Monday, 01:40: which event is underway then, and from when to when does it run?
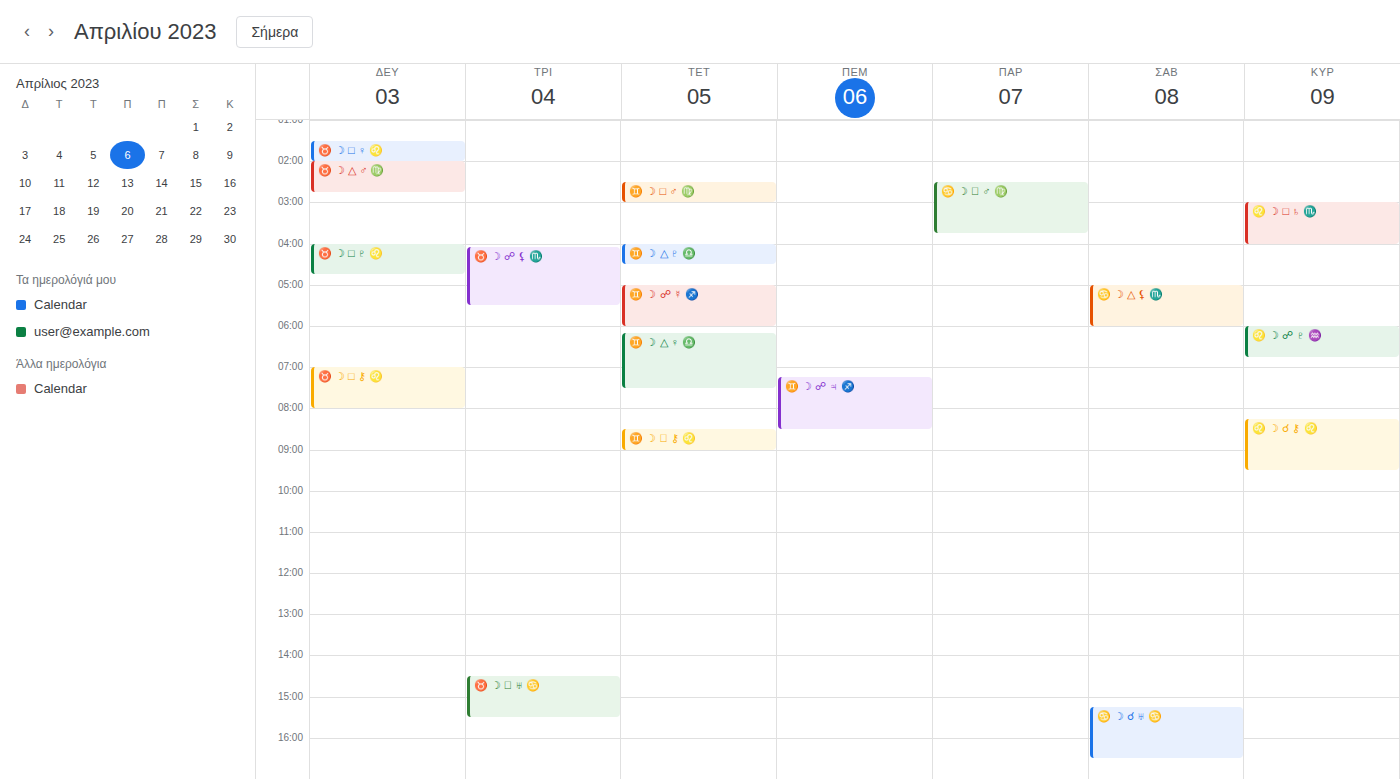
"♉️ ☽ □ ♀ ♌️", 01:30 to 02:00